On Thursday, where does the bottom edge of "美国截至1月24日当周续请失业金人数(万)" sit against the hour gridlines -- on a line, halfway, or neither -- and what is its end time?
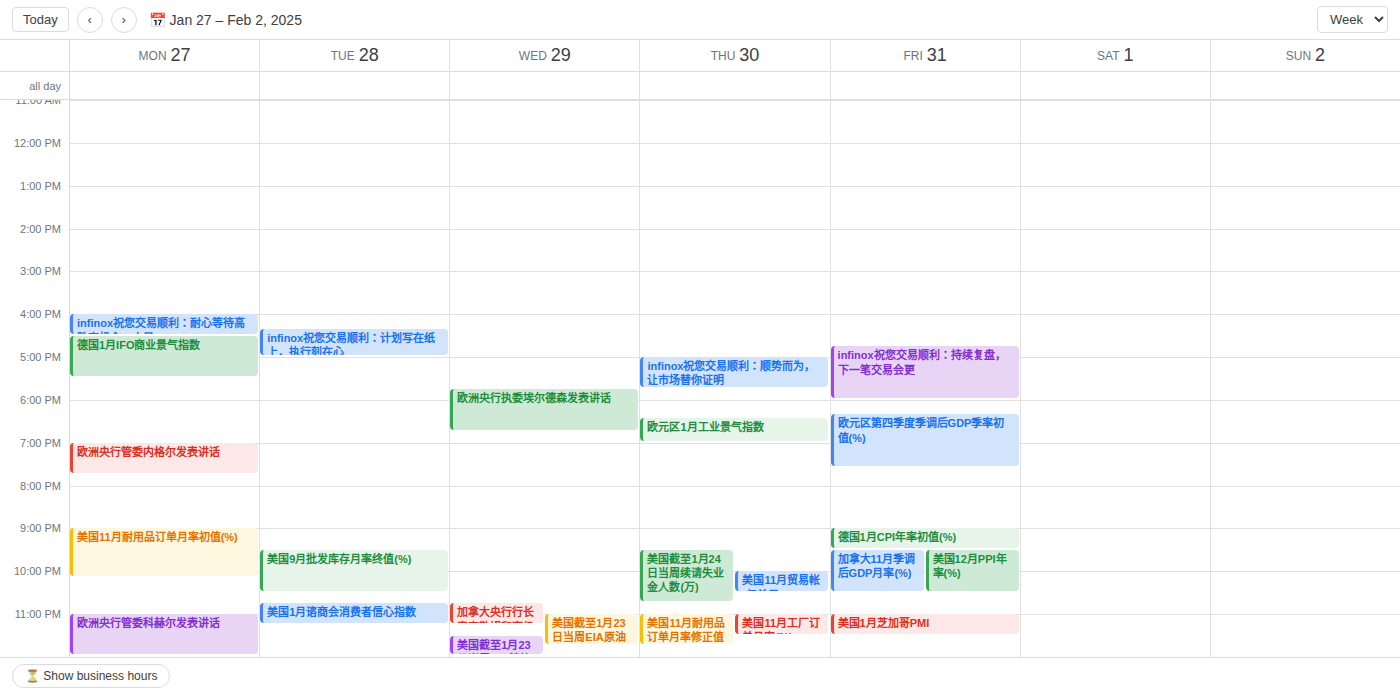
10:45 PM -- neither: three quarters of the way from the 10 PM line to the 11 PM line.